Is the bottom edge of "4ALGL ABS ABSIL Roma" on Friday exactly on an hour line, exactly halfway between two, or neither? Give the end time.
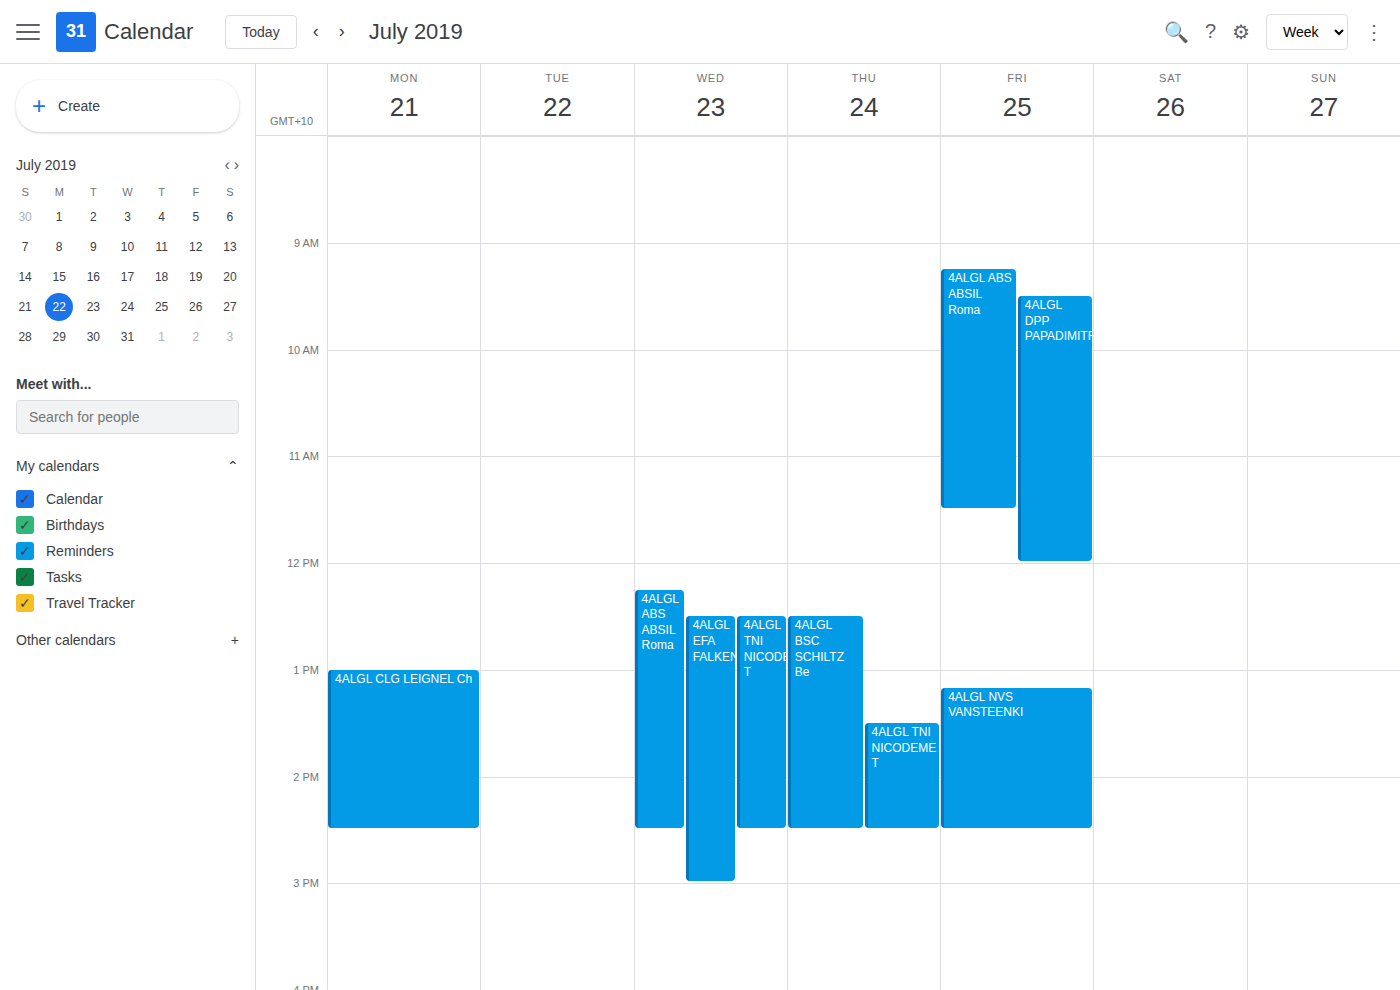
11:30 AM -- halfway between the 11 AM and 12 PM lines.